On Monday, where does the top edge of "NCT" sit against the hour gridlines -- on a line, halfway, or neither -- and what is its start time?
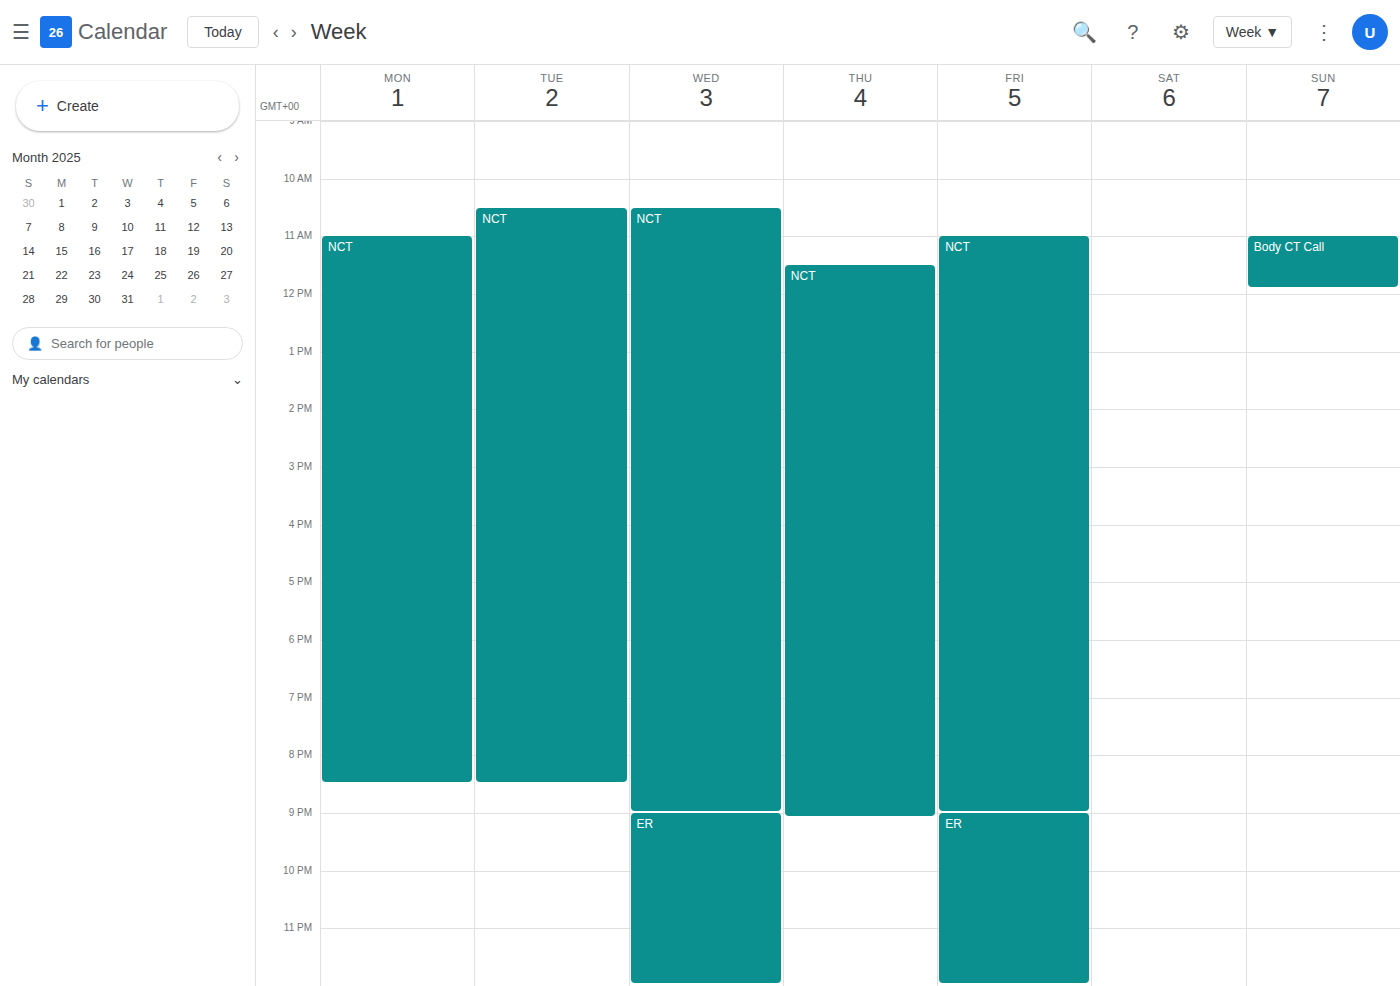
11:00 AM -- exactly on the 11 AM line.